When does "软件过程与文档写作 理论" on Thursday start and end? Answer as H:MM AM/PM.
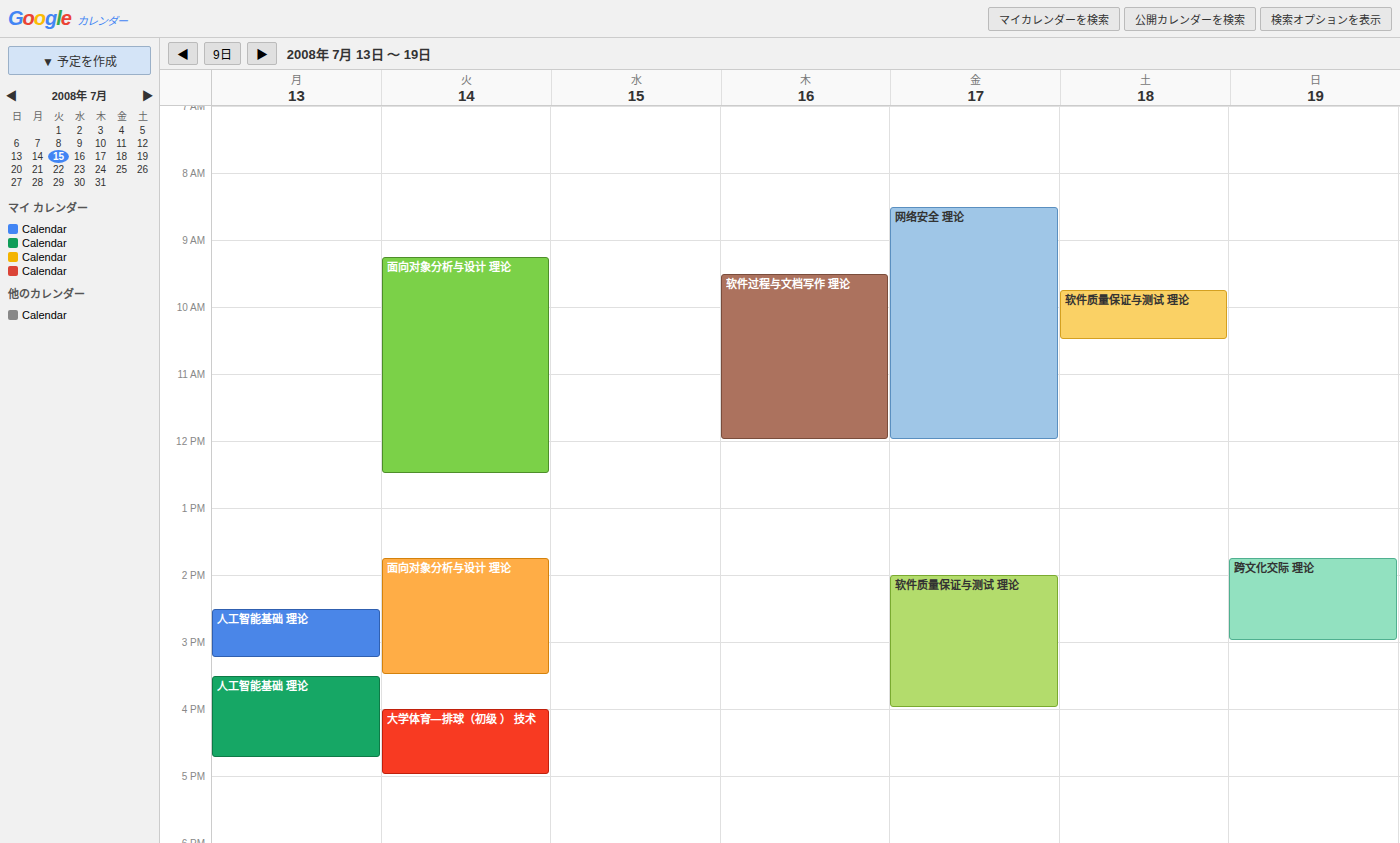
9:30 AM to 12:00 PM